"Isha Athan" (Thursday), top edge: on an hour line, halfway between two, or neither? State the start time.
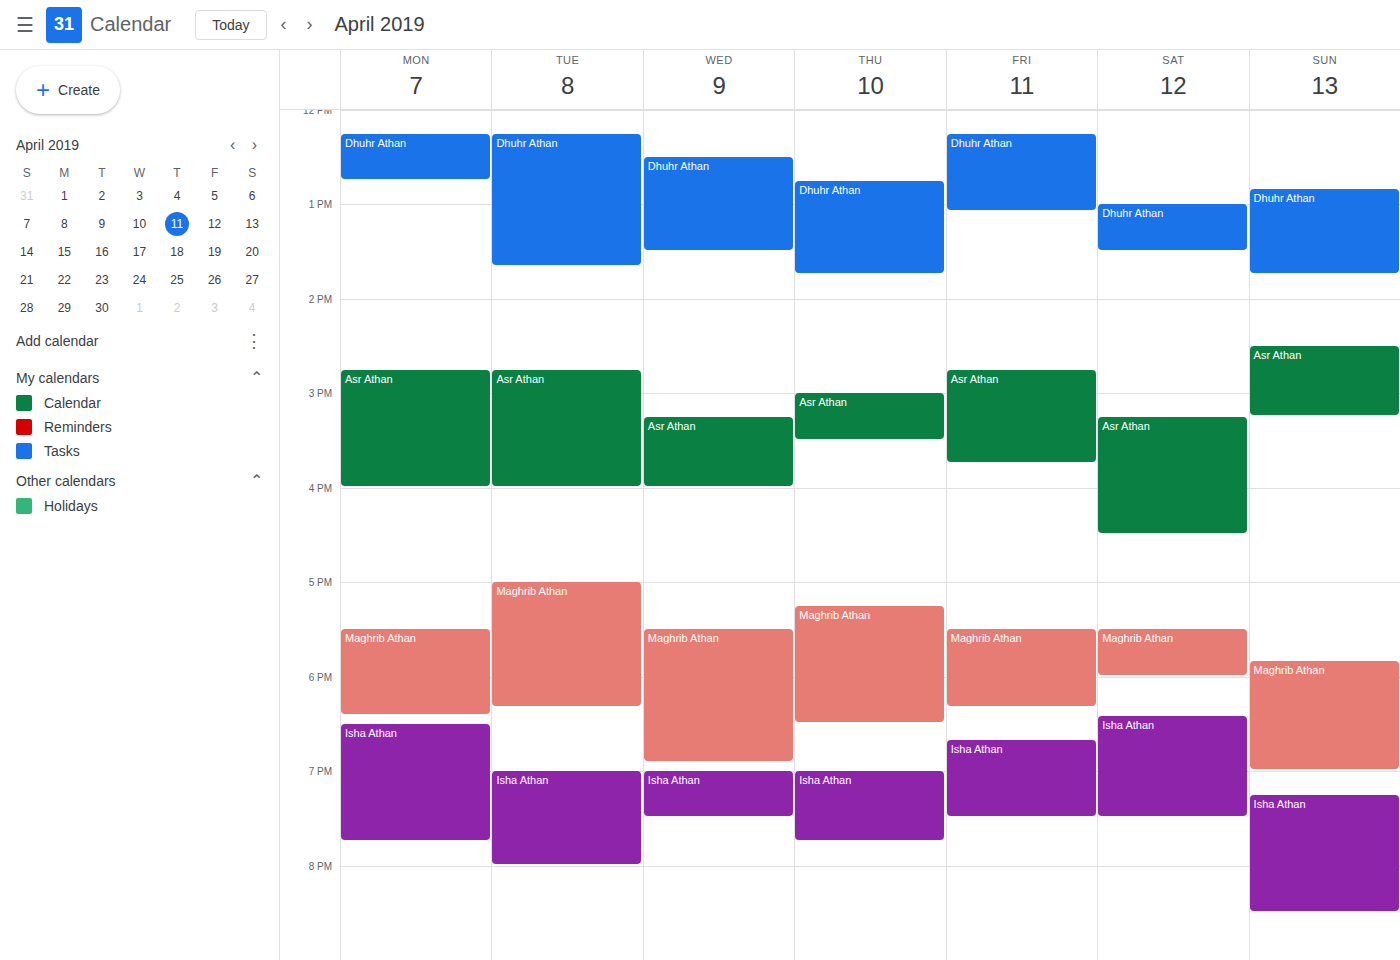
7:00 PM -- exactly on the 7 PM line.